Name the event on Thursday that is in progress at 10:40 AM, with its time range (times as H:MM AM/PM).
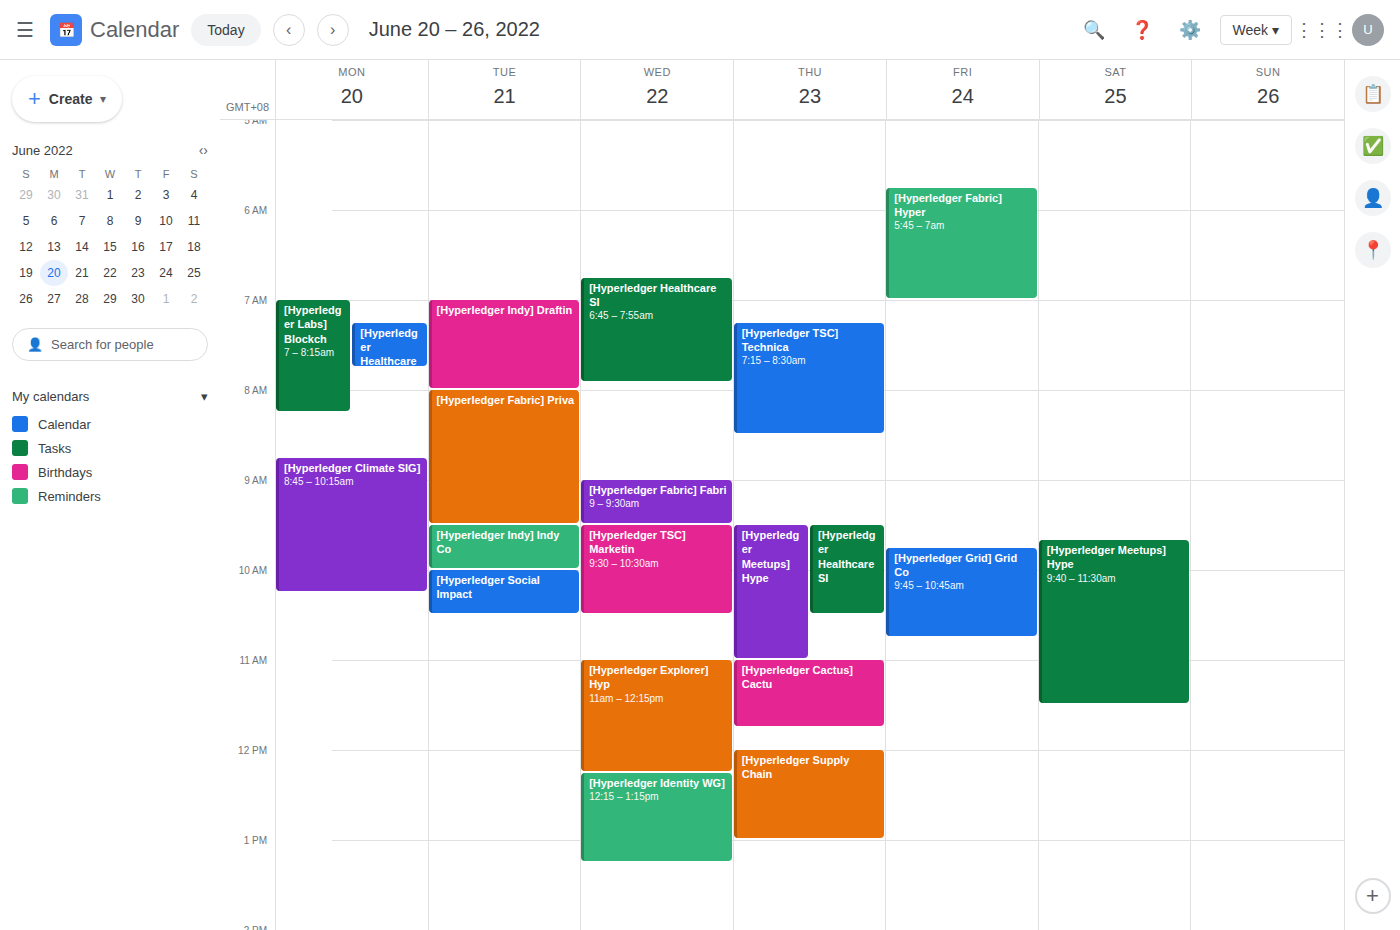
"[Hyperledger Meetups] Hype", 9:30 AM to 11:00 AM